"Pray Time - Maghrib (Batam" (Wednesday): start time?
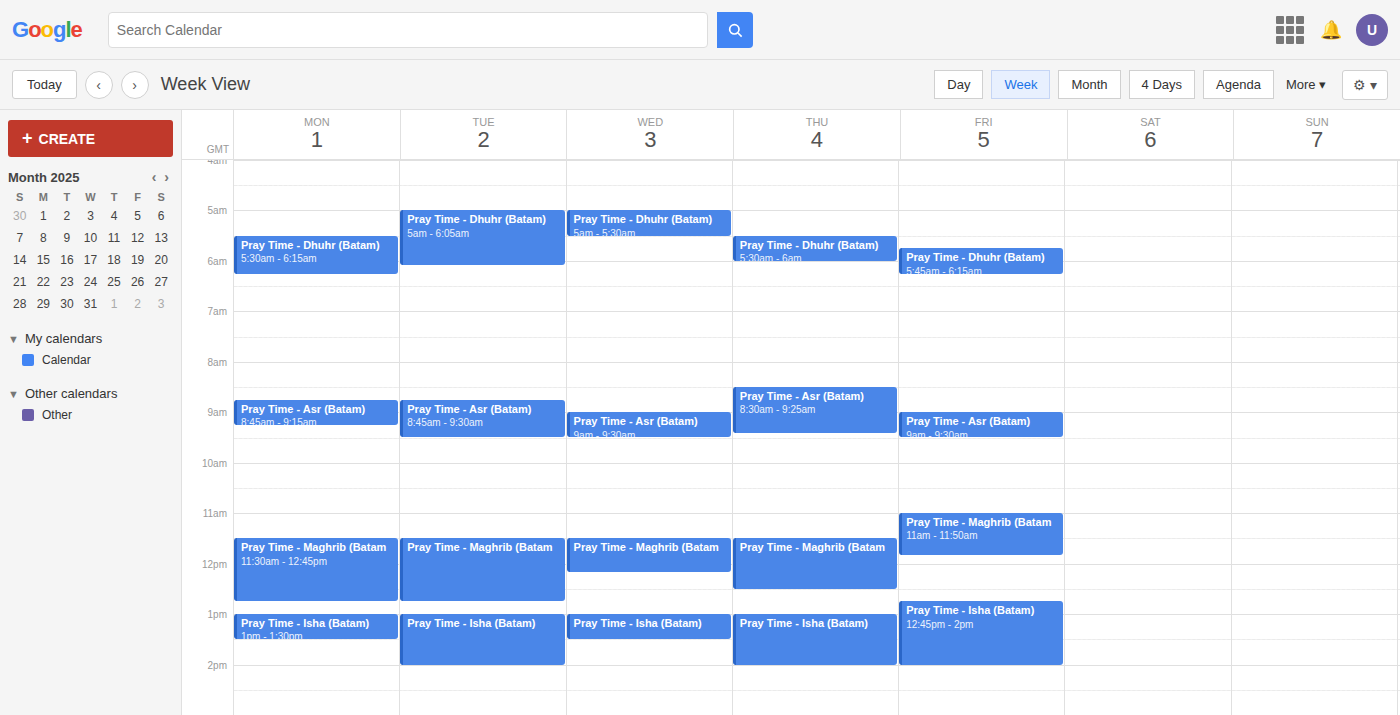
11:30 AM